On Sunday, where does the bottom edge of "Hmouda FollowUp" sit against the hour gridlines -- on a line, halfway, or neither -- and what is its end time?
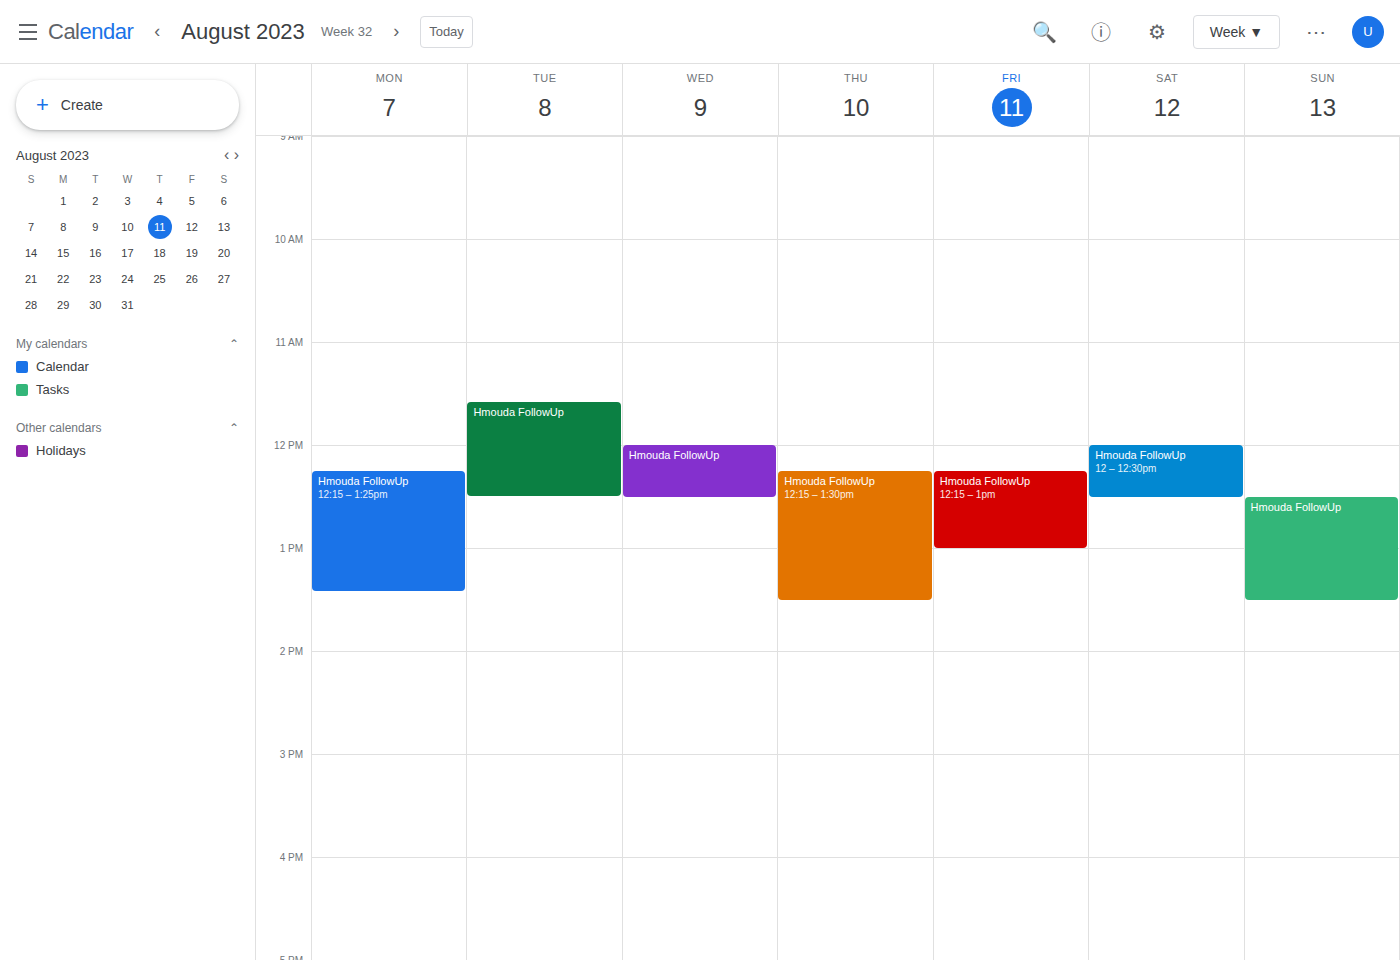
1:30 PM -- halfway between the 1 PM and 2 PM lines.